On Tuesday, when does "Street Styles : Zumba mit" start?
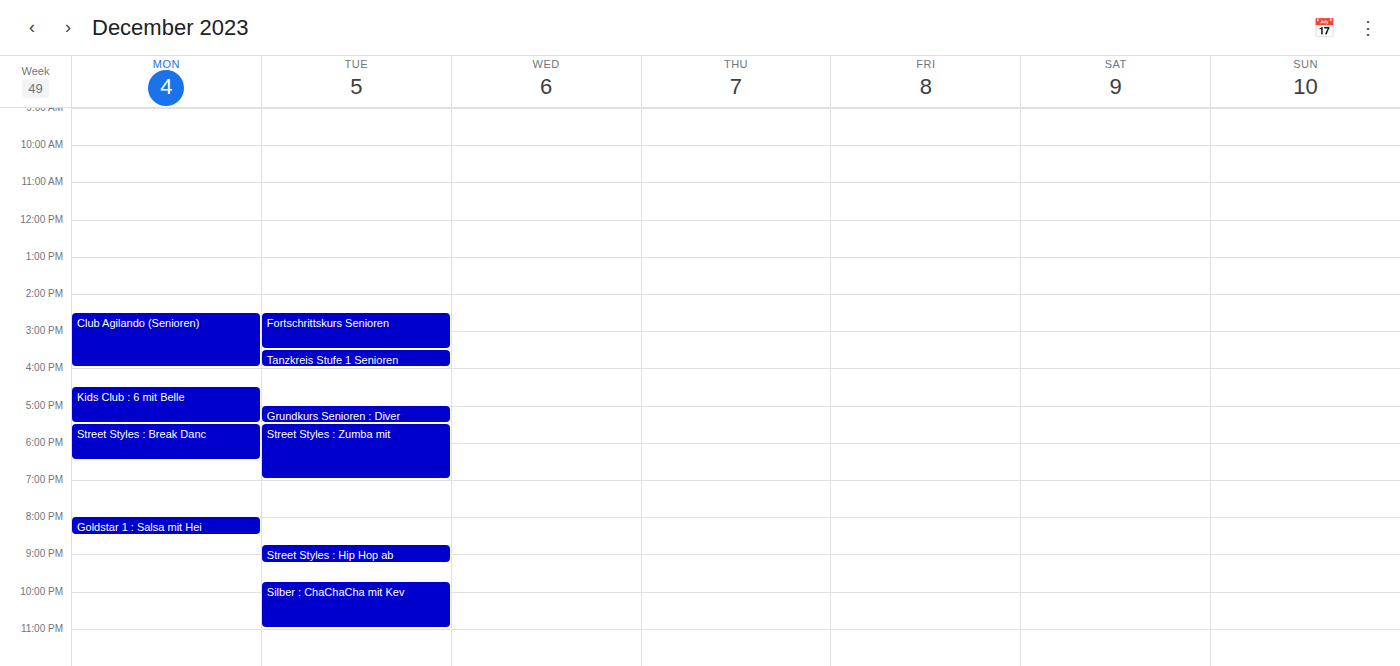
5:30 PM